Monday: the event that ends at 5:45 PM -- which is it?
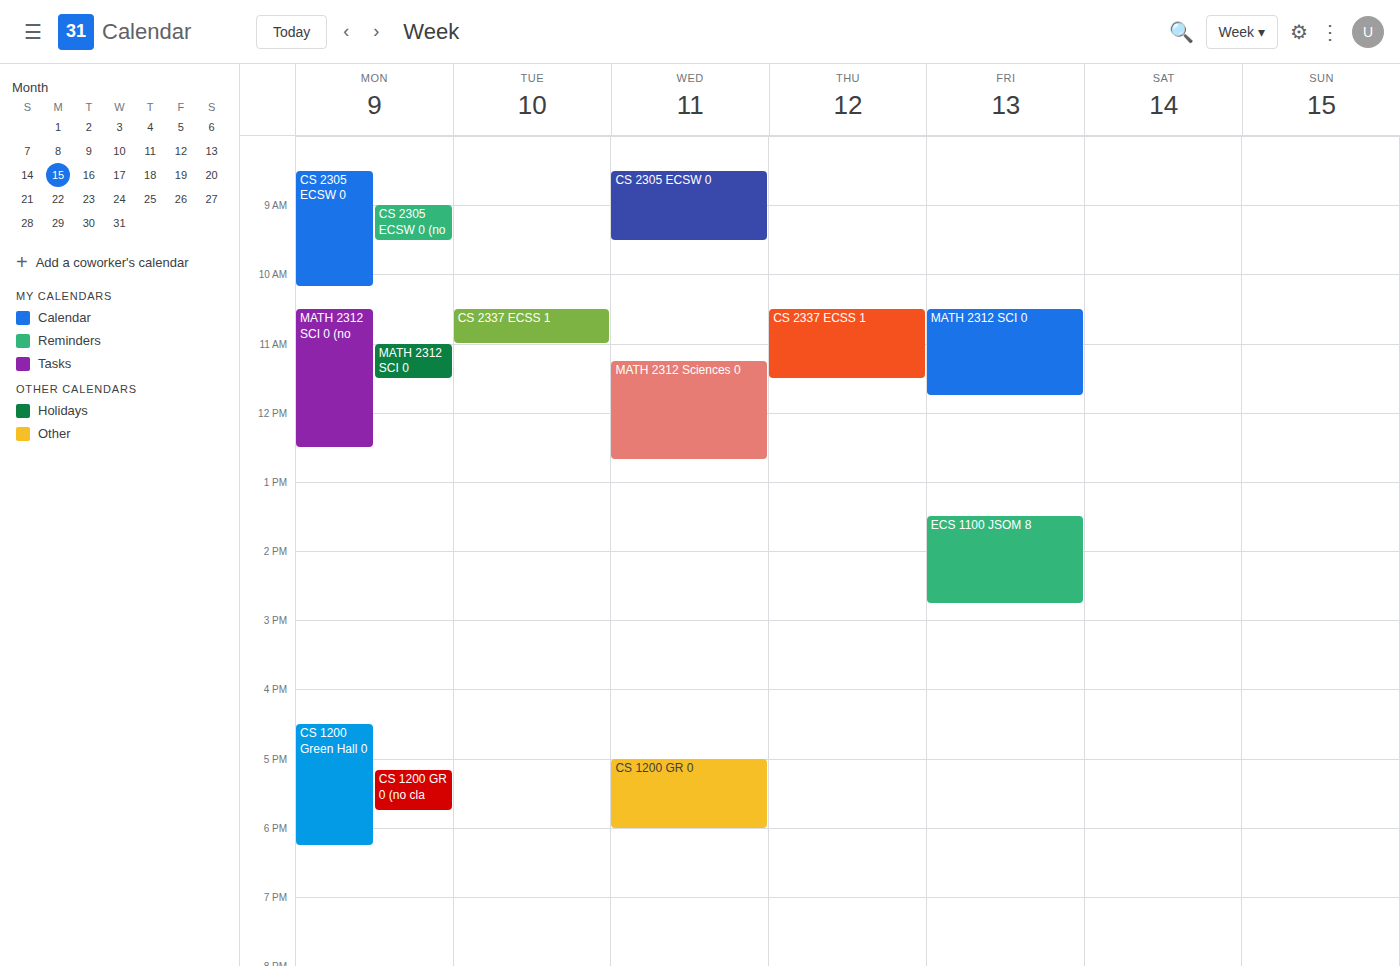
"CS 1200 GR 0 (no cla"